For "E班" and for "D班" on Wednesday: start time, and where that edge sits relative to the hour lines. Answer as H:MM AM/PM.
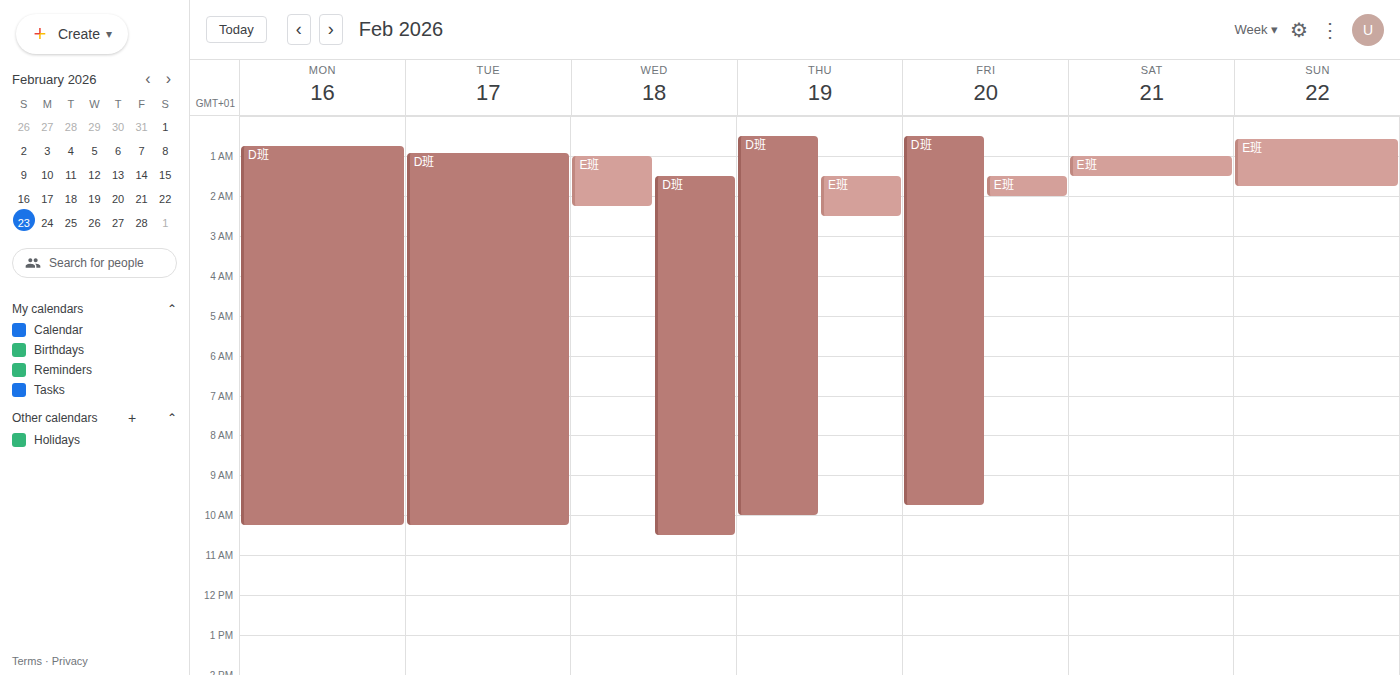
"E班": 1:00 AM, exactly on the 1 AM line. "D班": 1:30 AM, halfway between the 1 AM and 2 AM lines.